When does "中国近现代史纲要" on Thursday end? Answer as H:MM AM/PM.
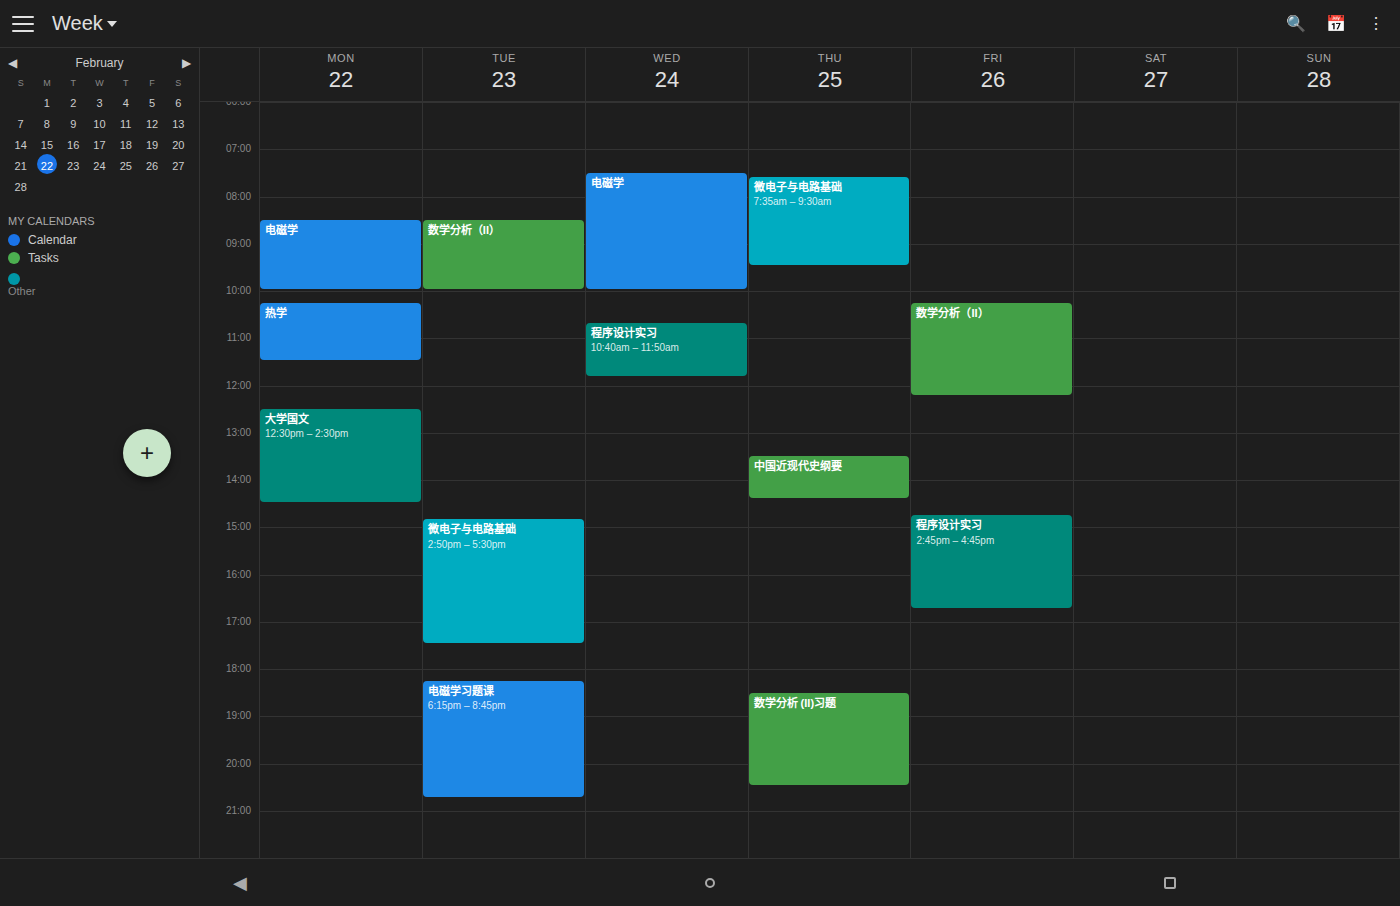
2:25 PM